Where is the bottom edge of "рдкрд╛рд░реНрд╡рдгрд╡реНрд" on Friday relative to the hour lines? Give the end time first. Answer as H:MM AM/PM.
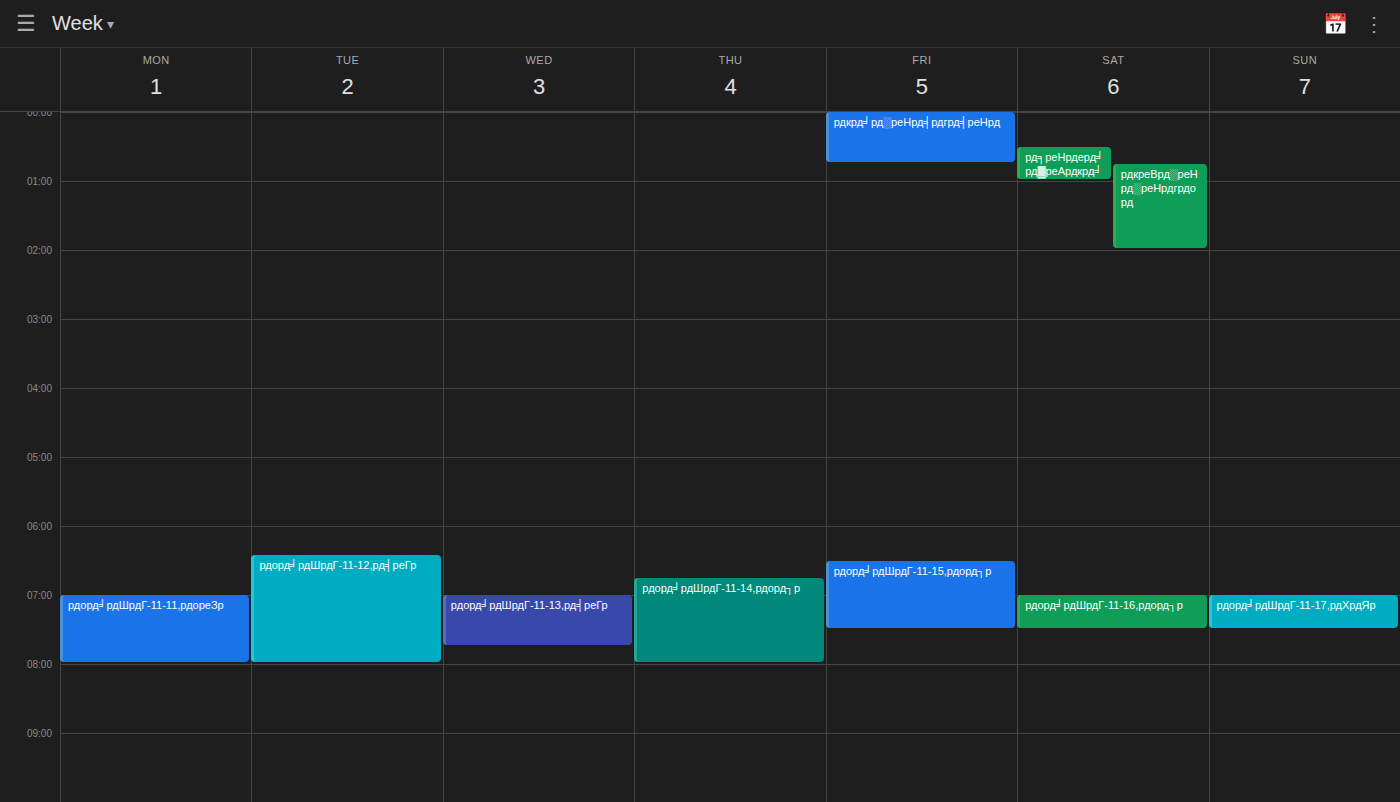
12:45 AM -- neither: three quarters of the way from the 12 AM line to the 1 AM line.